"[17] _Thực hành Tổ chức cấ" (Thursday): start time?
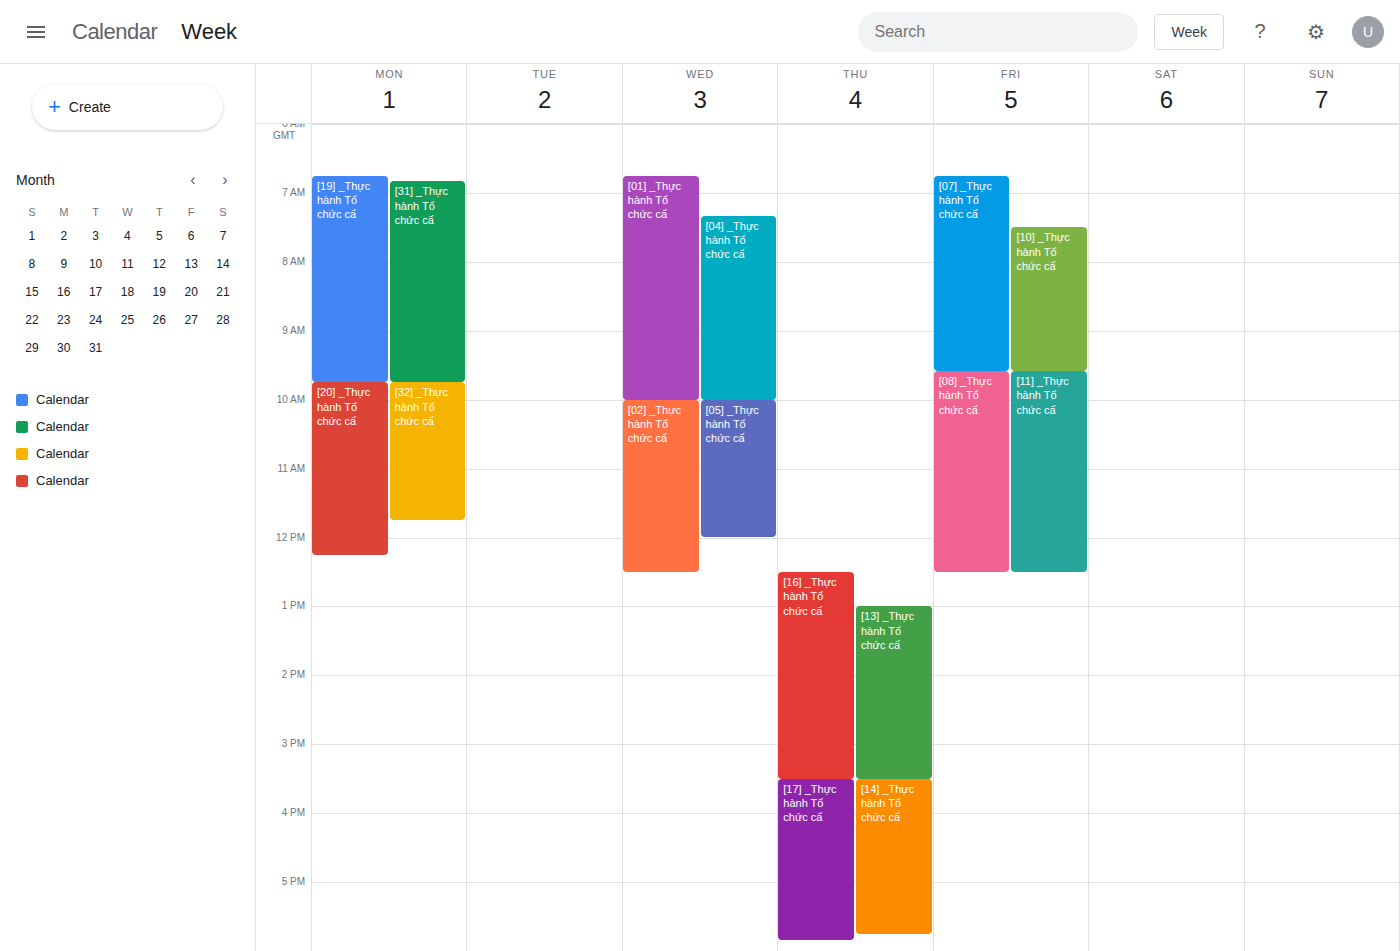
3:30 PM